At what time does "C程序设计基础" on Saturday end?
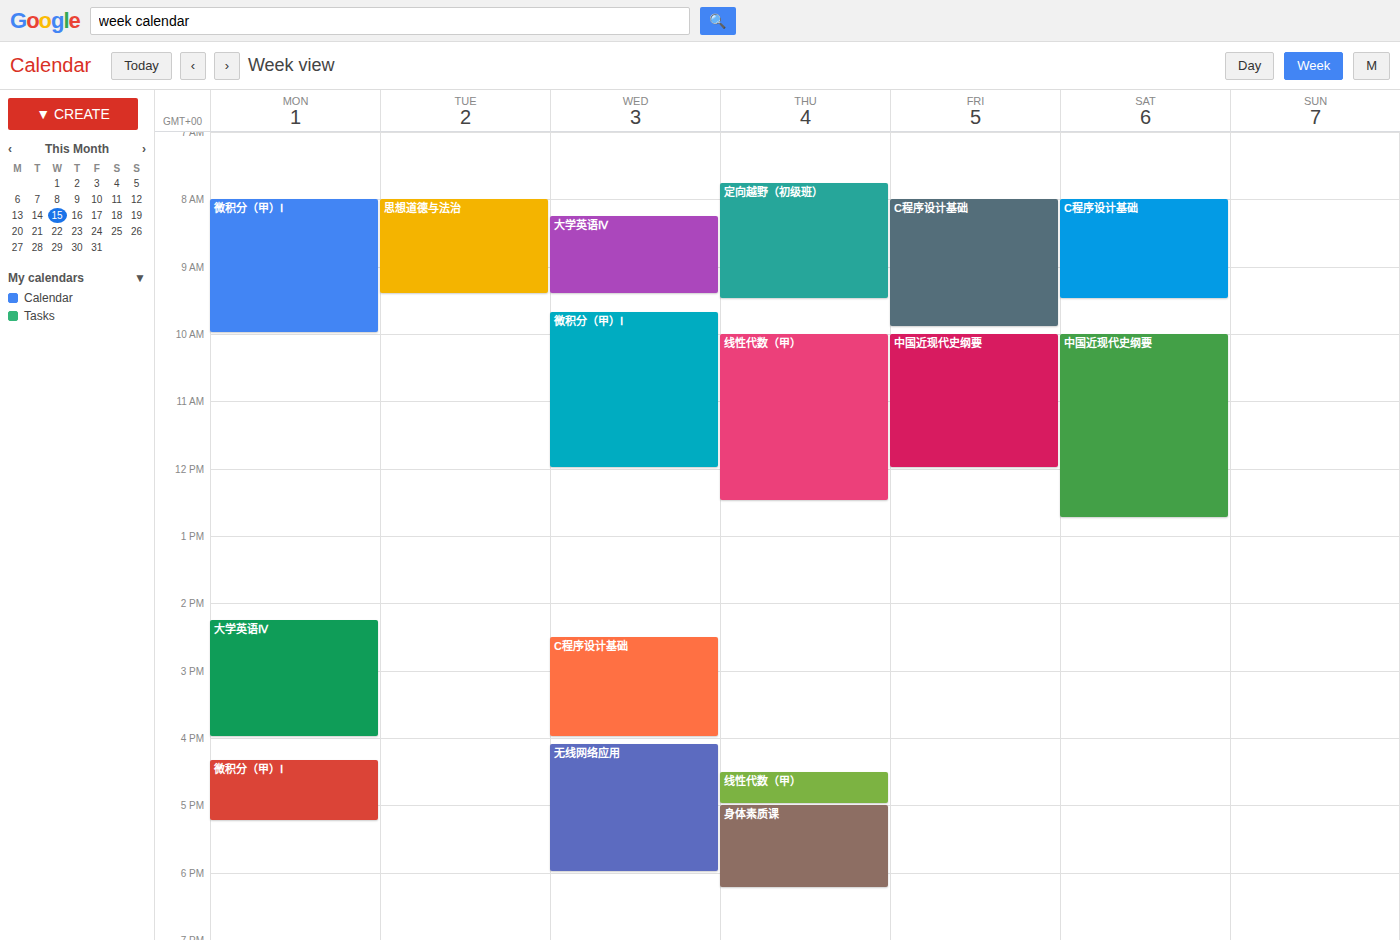
09:30